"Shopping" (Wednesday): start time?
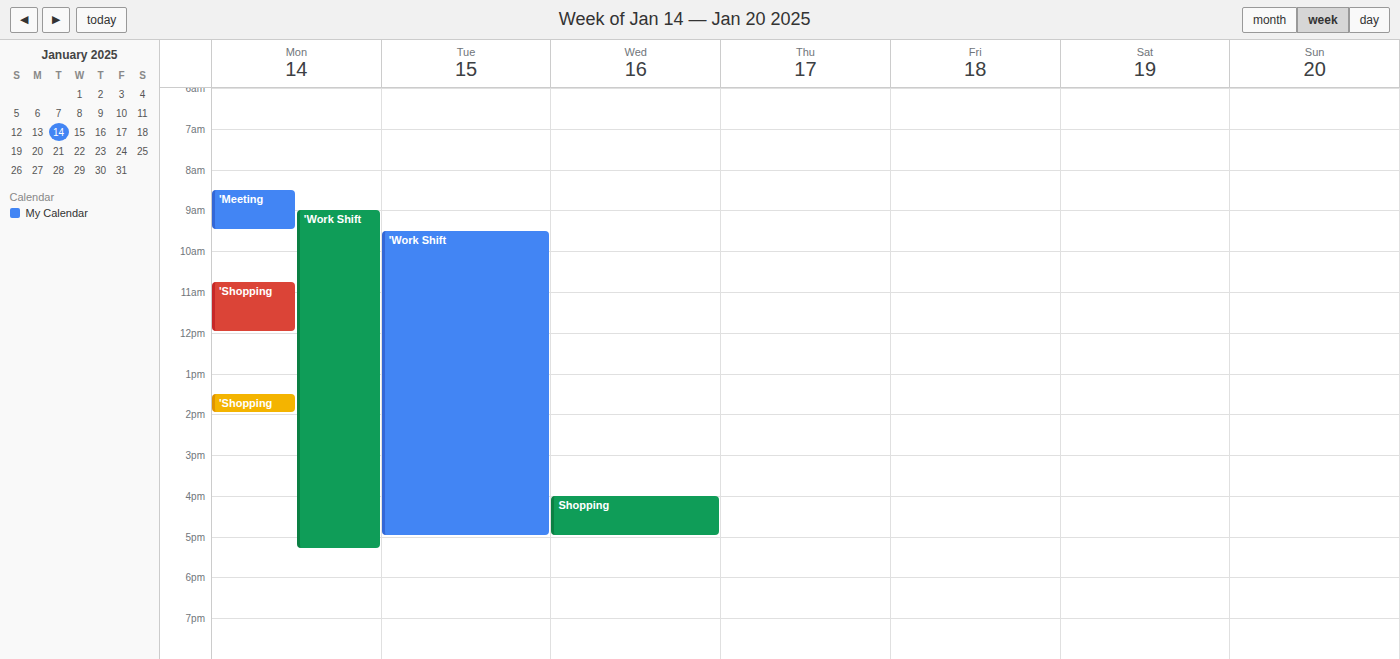
4:00 PM